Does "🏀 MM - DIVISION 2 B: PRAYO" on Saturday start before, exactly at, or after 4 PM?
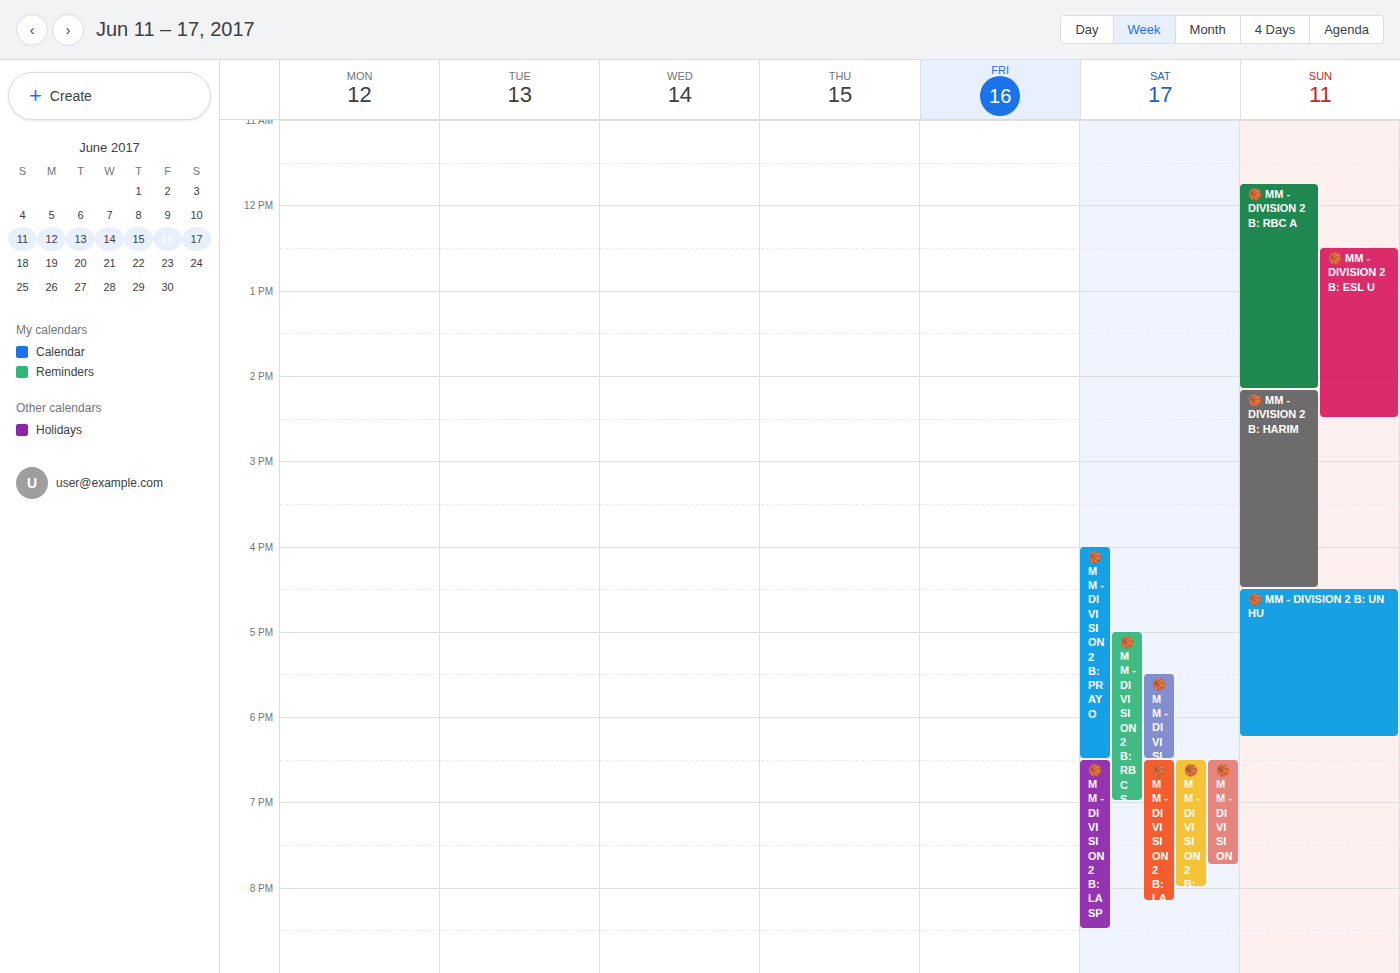
4:00 PM -- exactly at 4 PM, on the 4 PM line.